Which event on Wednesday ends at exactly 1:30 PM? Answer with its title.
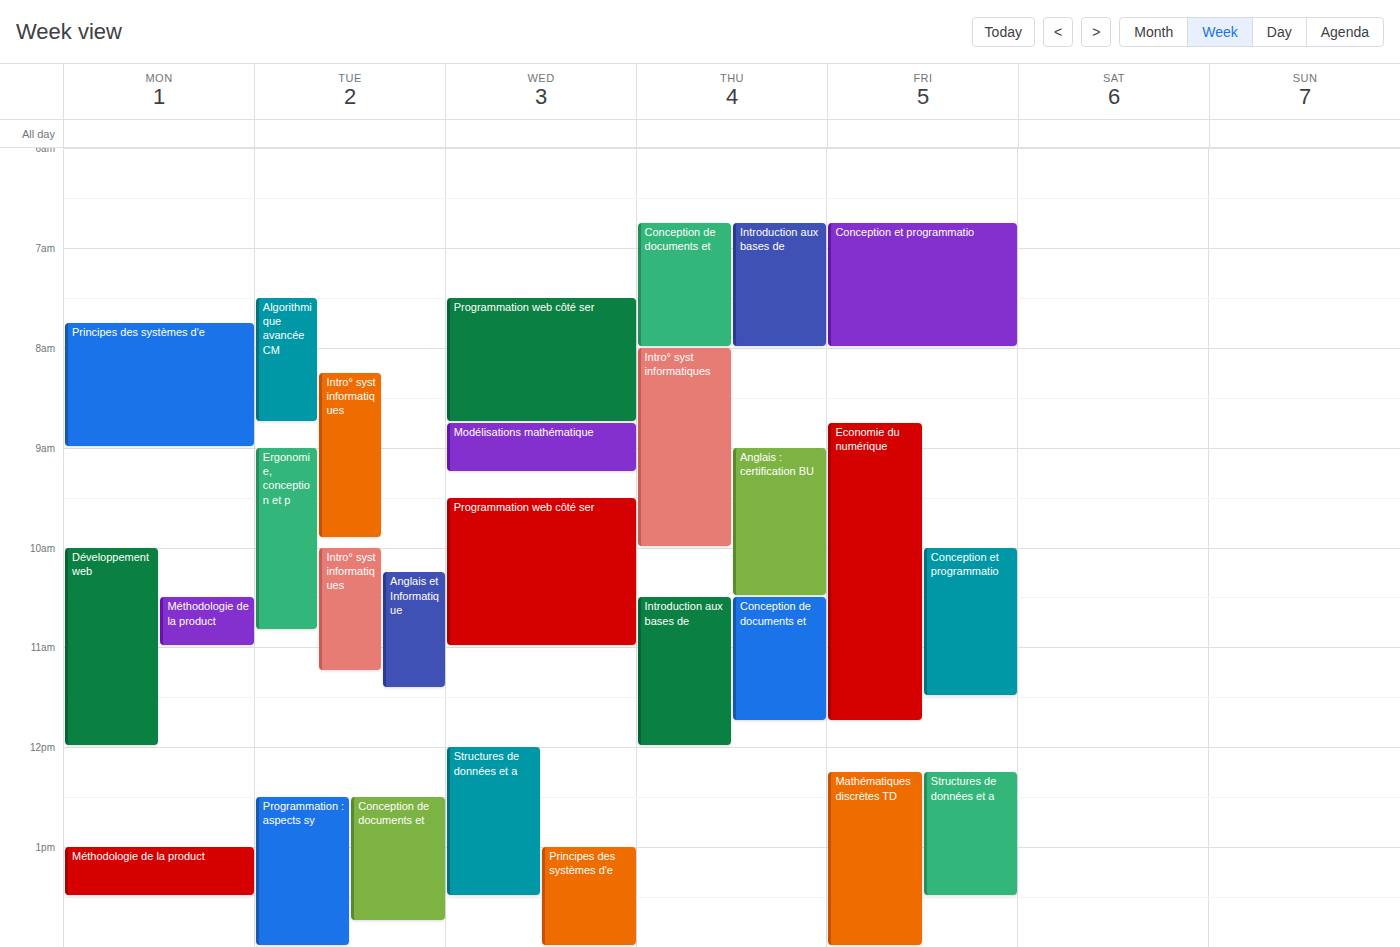
"Structures de données et a"